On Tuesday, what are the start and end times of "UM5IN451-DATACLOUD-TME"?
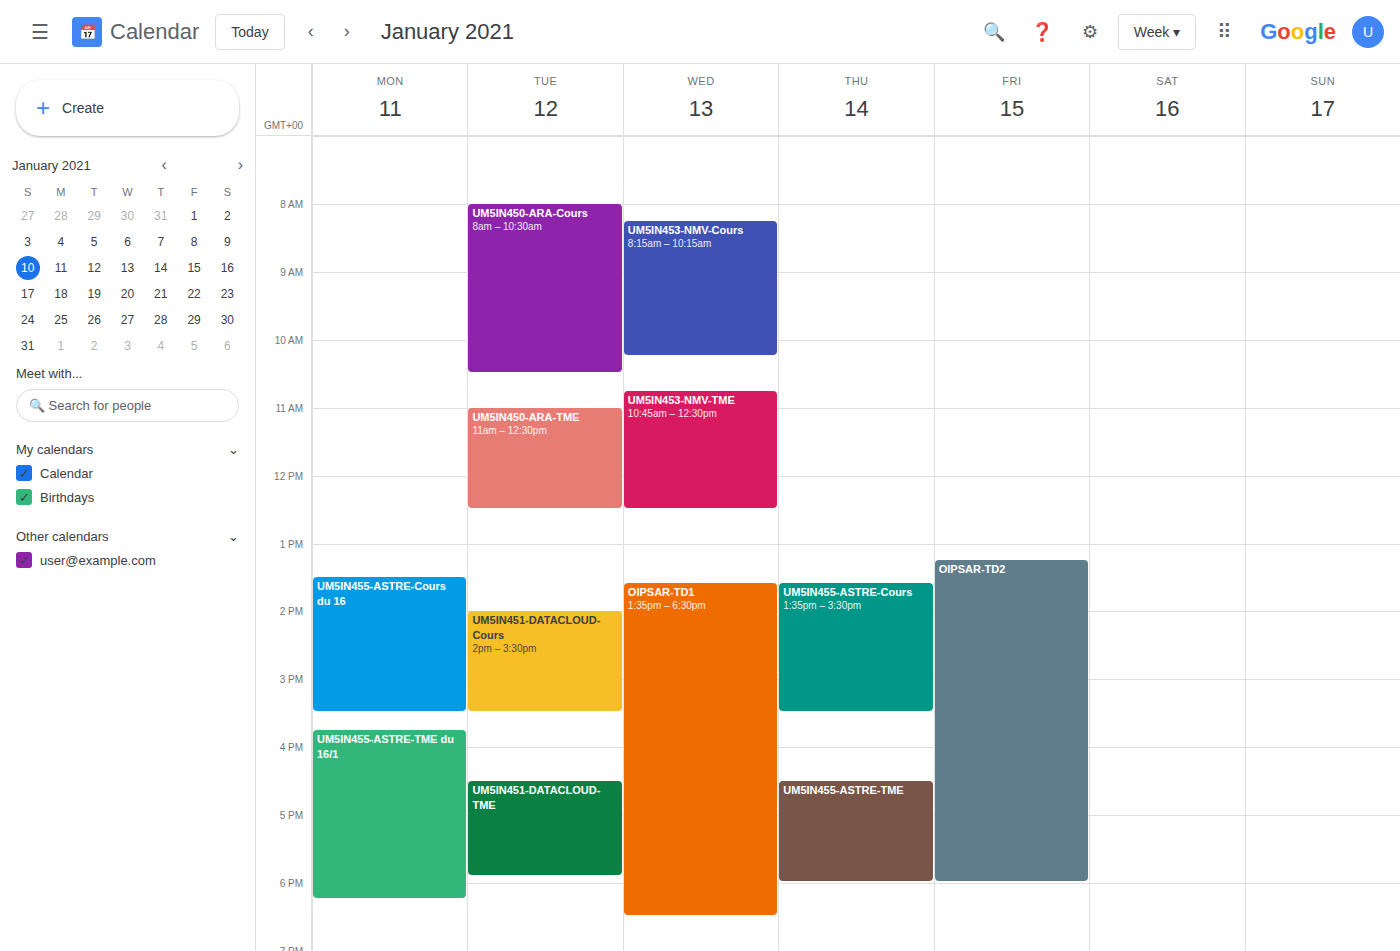
4:30 PM to 5:55 PM